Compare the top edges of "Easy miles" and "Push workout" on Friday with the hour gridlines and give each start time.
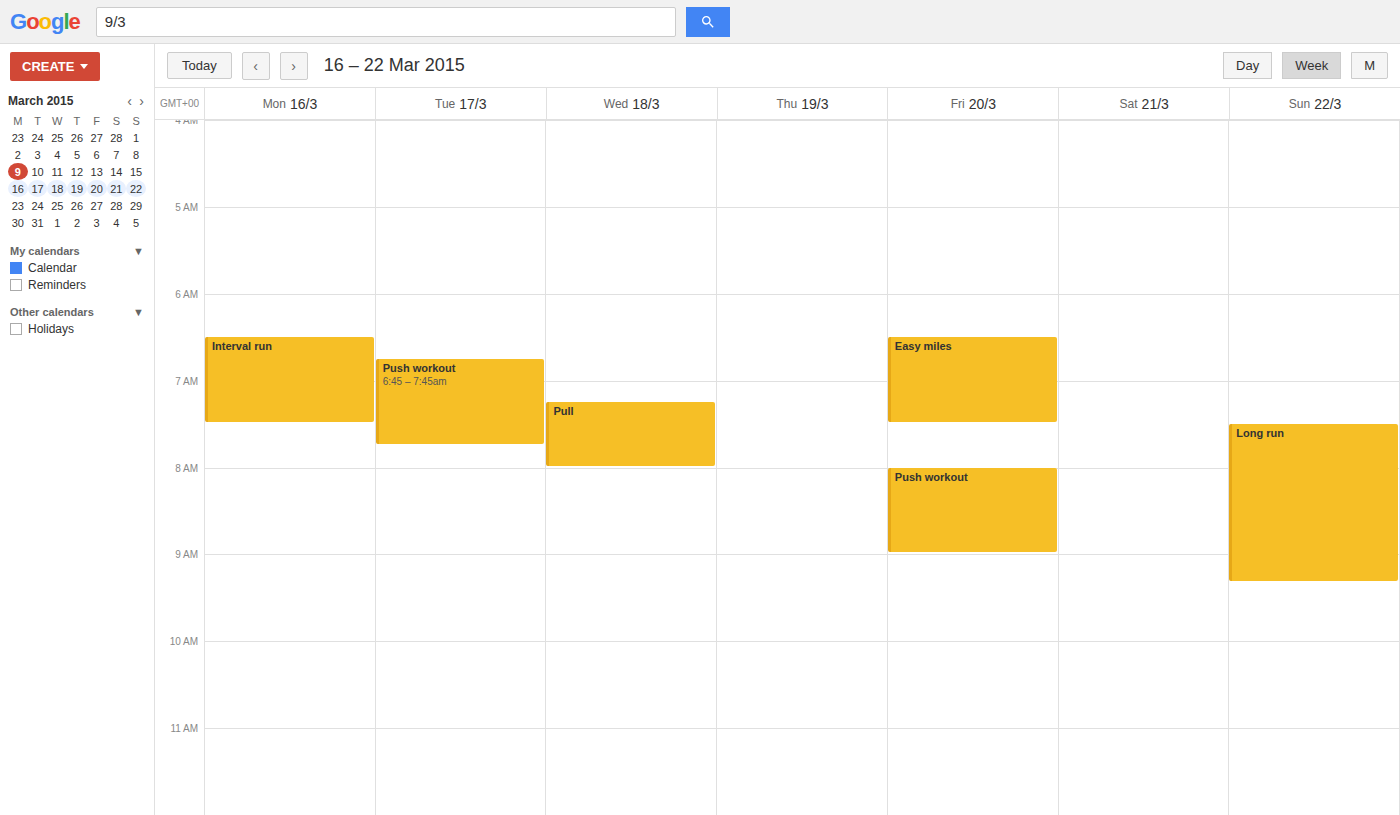
"Easy miles": 6:30 AM, halfway between the 6 AM and 7 AM lines. "Push workout": 8:00 AM, exactly on the 8 AM line.